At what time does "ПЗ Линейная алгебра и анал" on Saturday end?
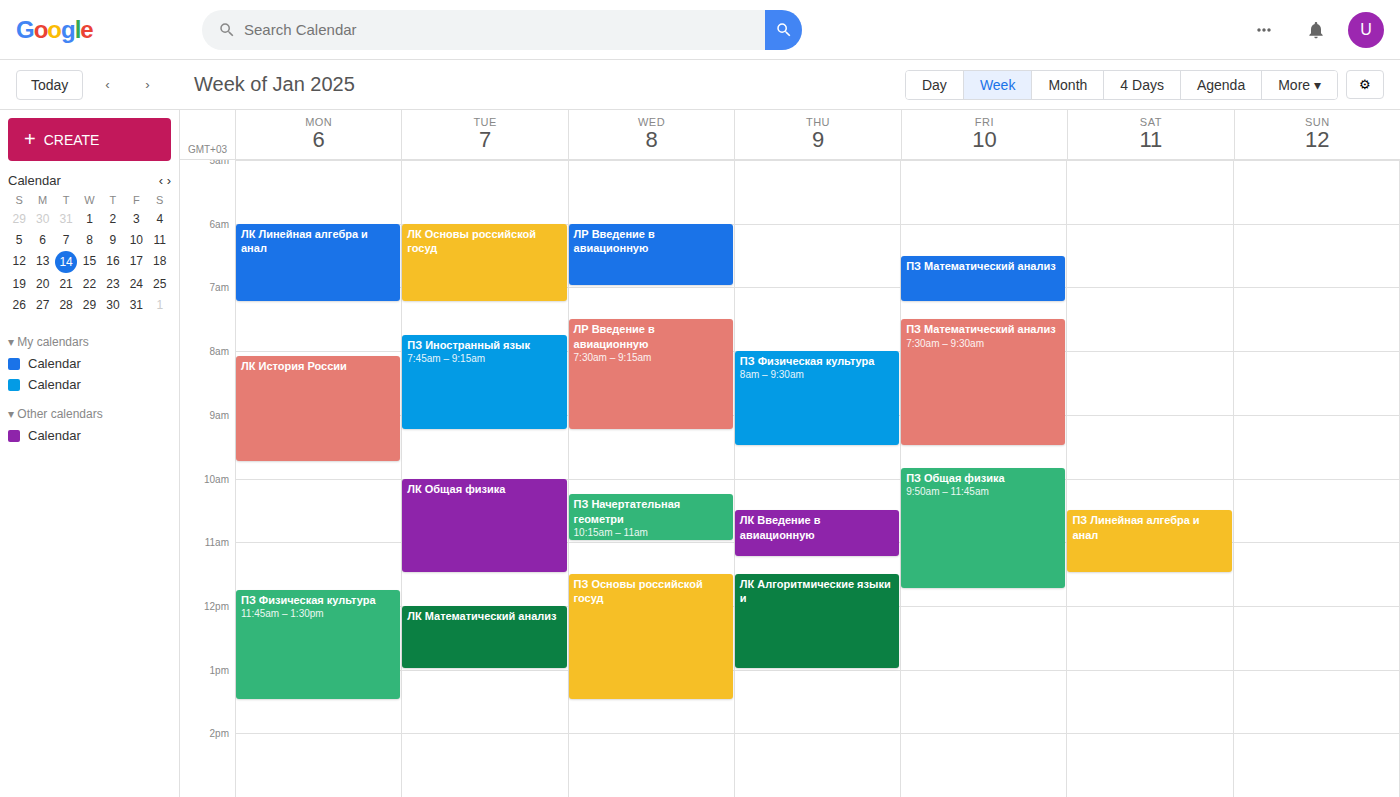
11:30 AM